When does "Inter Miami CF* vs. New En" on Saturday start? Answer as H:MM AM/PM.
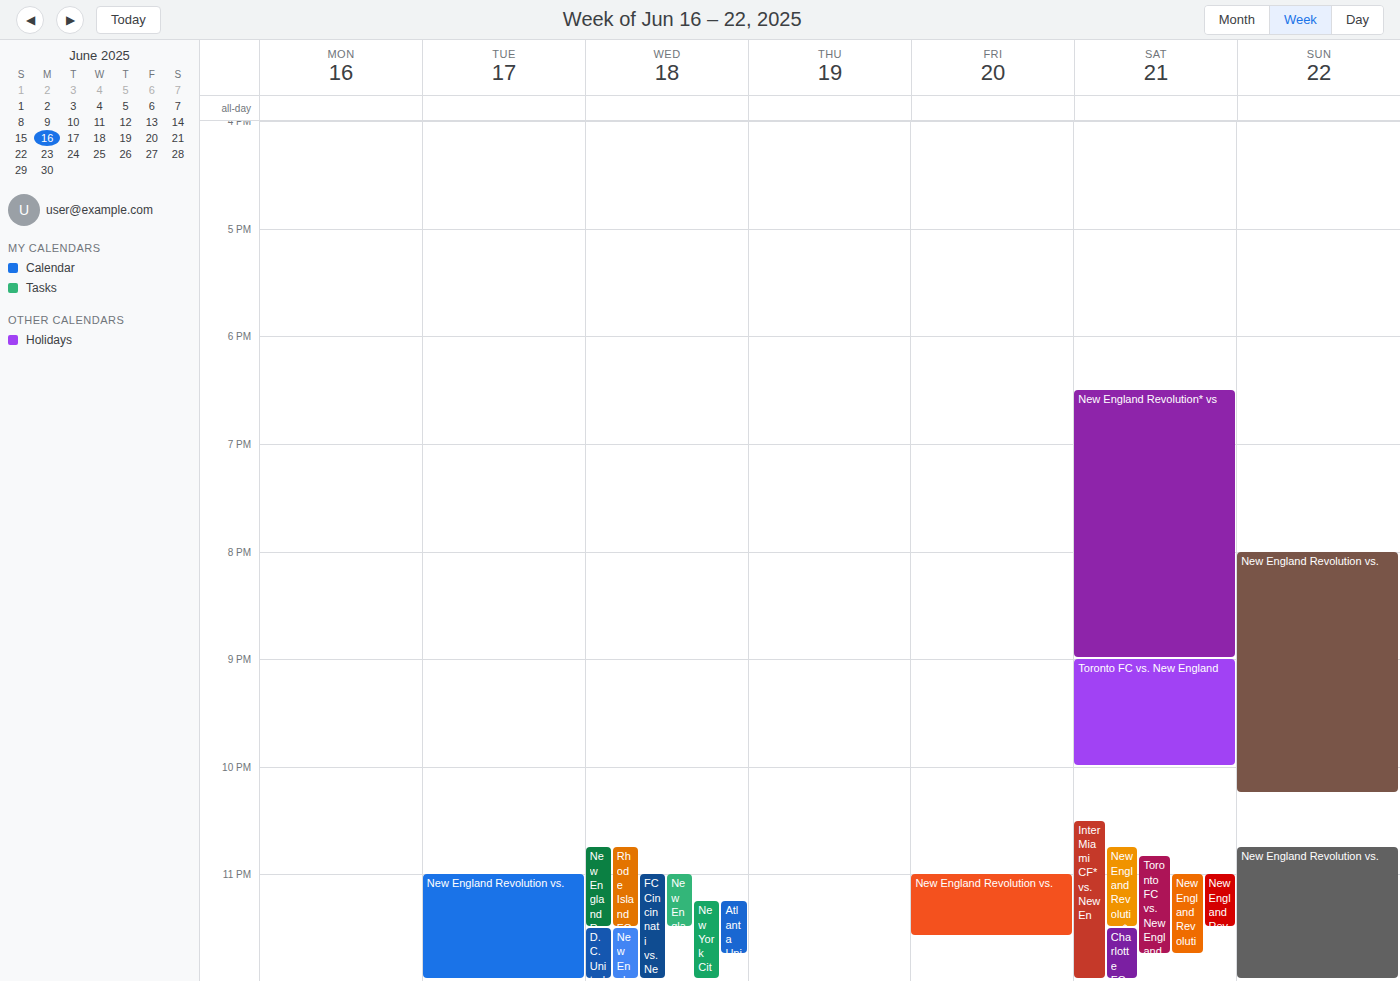
10:30 PM